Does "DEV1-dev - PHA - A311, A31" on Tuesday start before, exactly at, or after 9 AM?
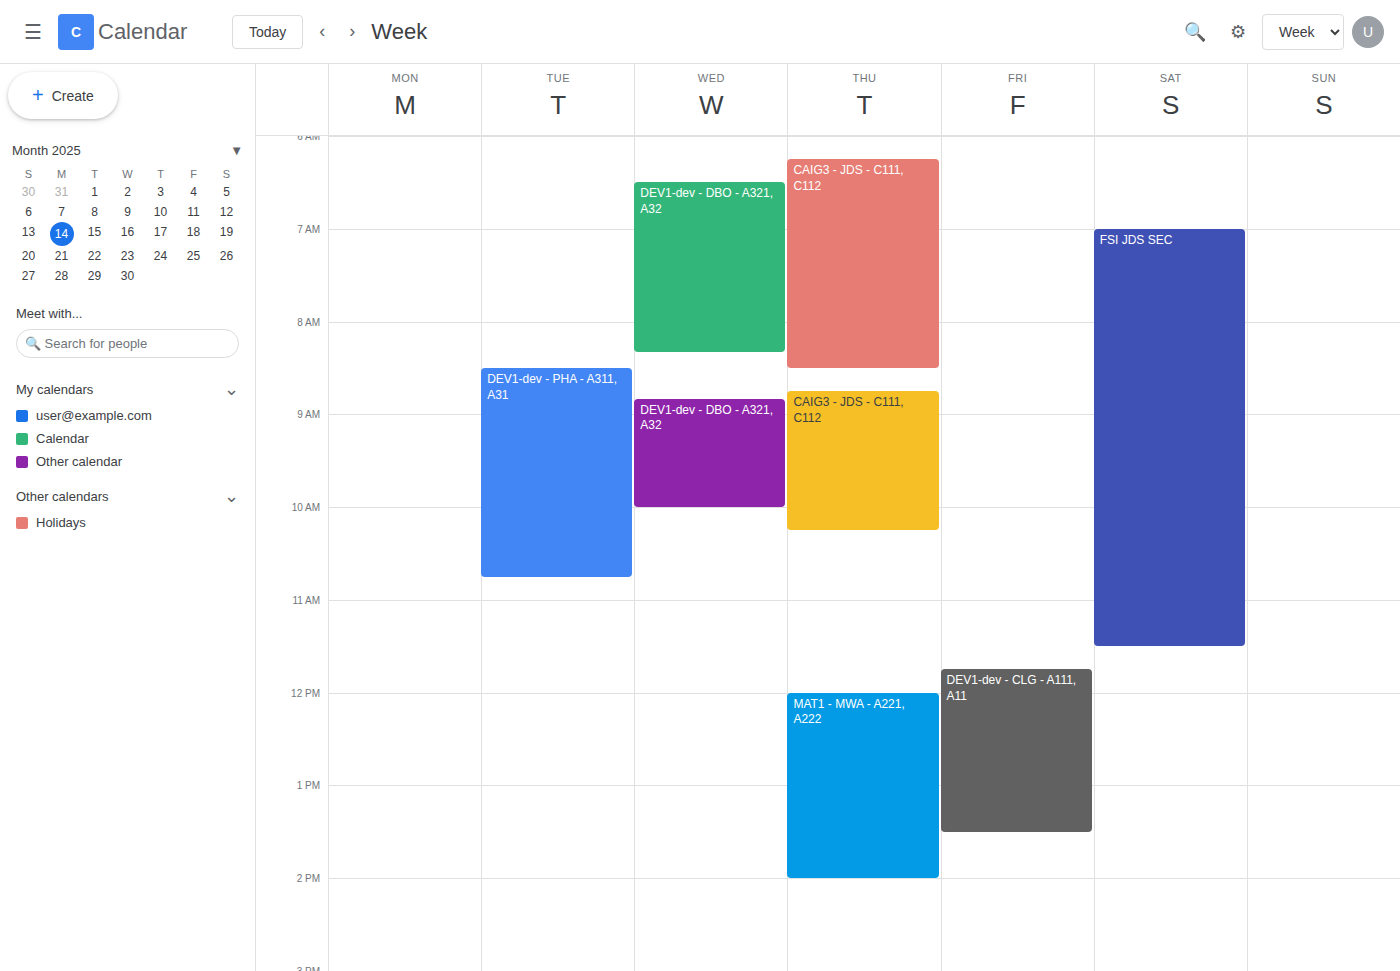
8:30 AM -- before 9 AM, 30 minutes above the 9 AM line.